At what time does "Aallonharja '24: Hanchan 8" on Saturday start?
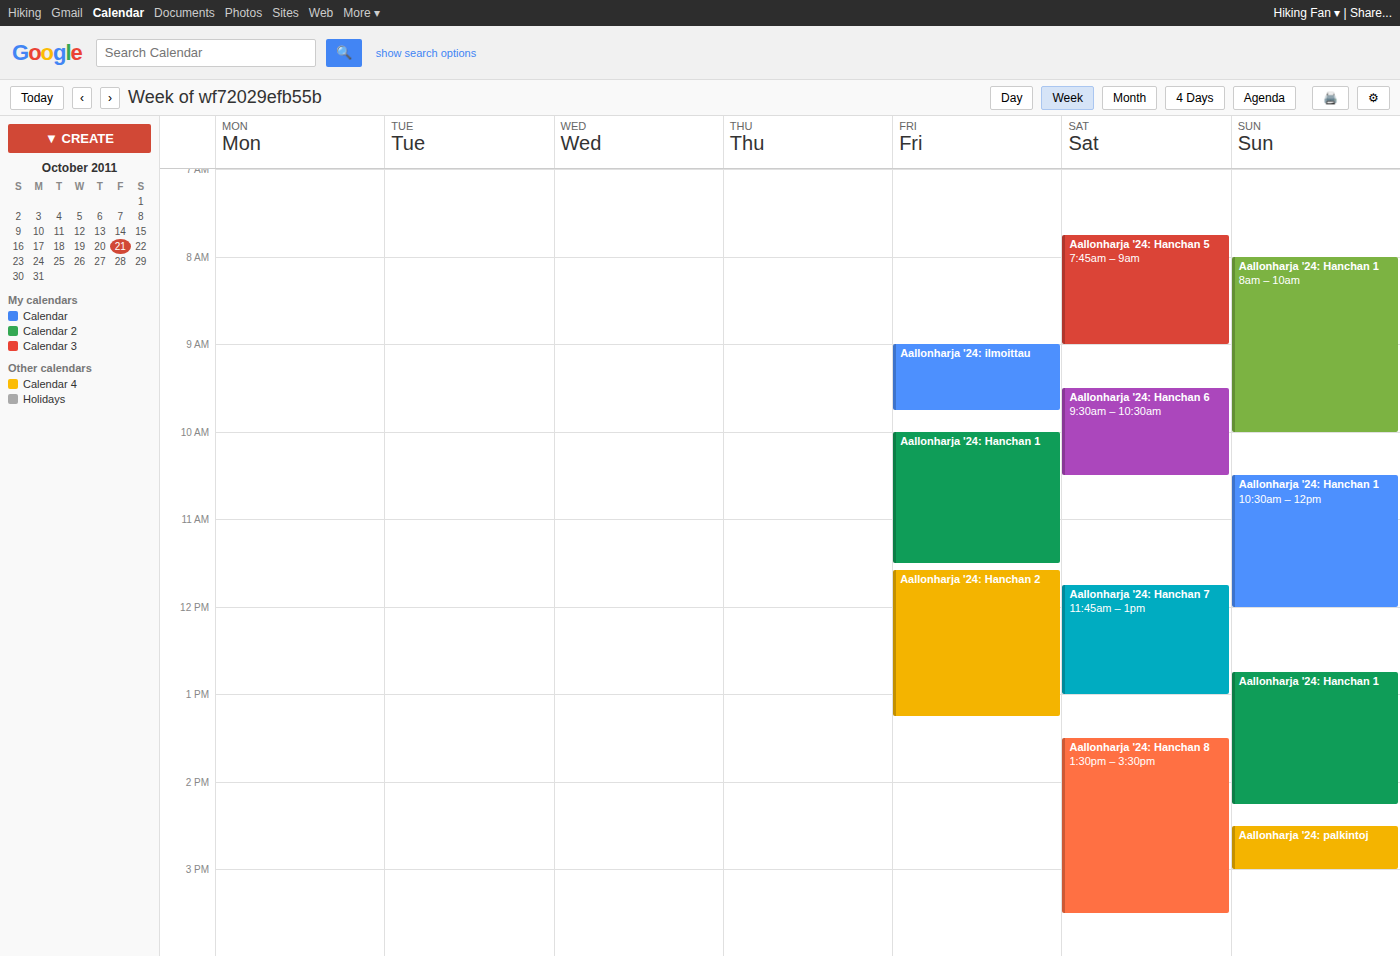
1:30 PM